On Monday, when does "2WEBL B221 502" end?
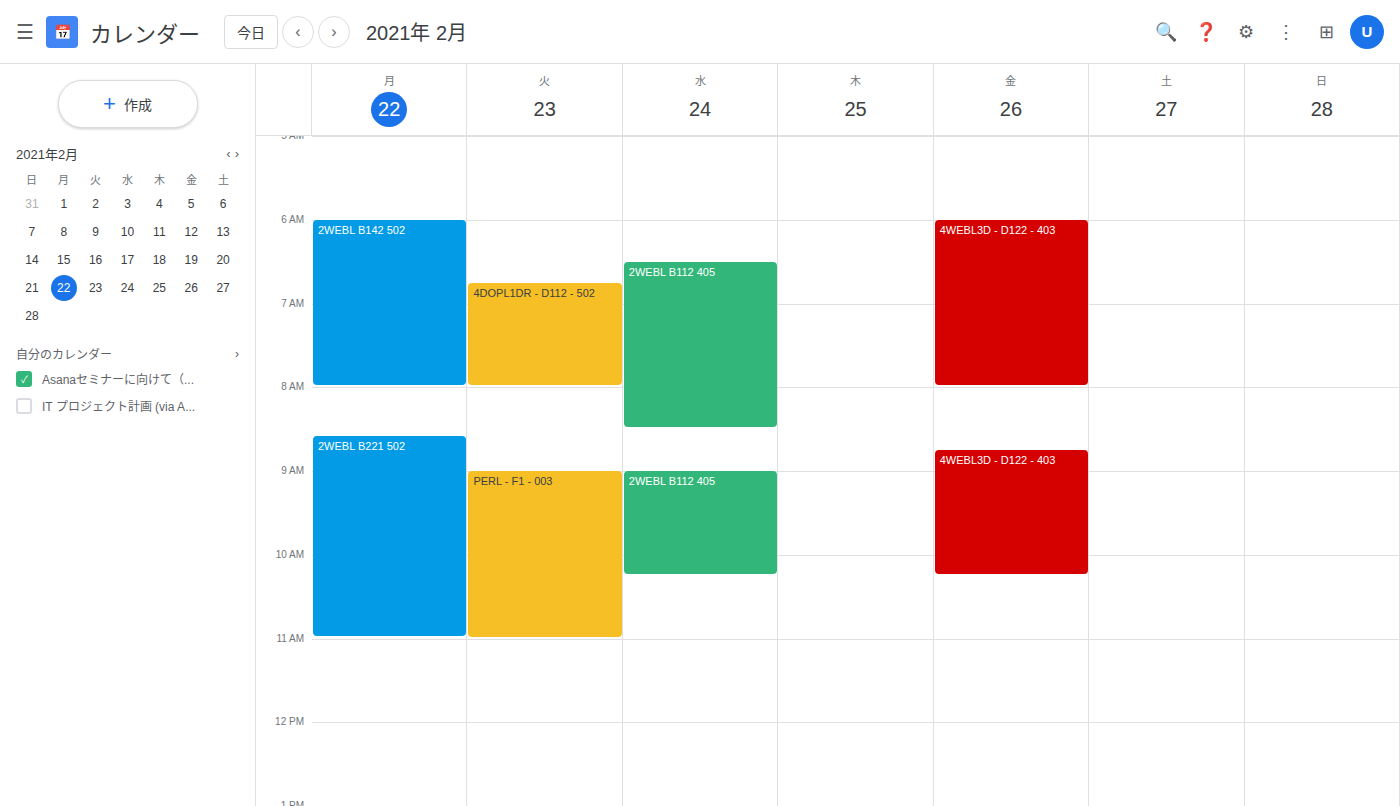
11:00 AM